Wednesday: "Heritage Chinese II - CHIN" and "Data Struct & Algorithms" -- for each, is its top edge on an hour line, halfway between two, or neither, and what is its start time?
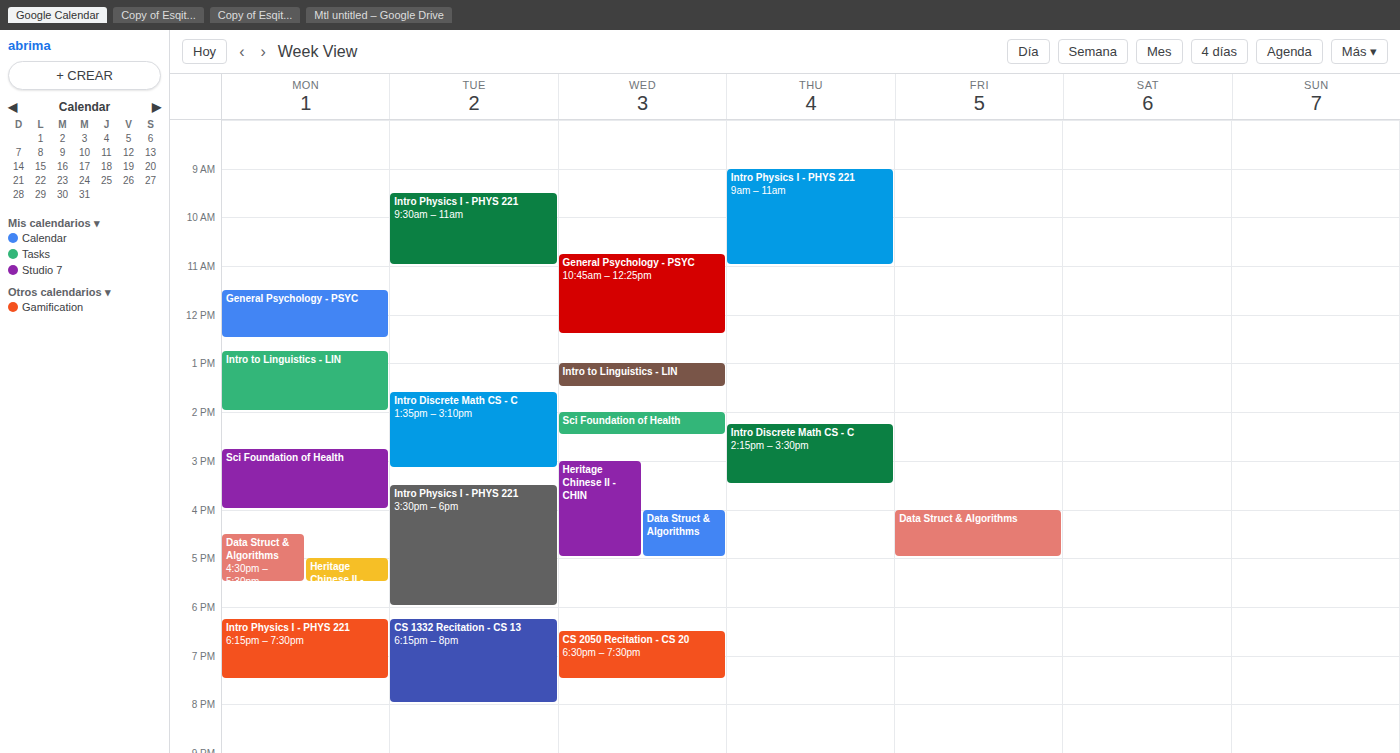
"Heritage Chinese II - CHIN": 3:00 PM, exactly on the 3 PM line. "Data Struct & Algorithms": 4:00 PM, exactly on the 4 PM line.